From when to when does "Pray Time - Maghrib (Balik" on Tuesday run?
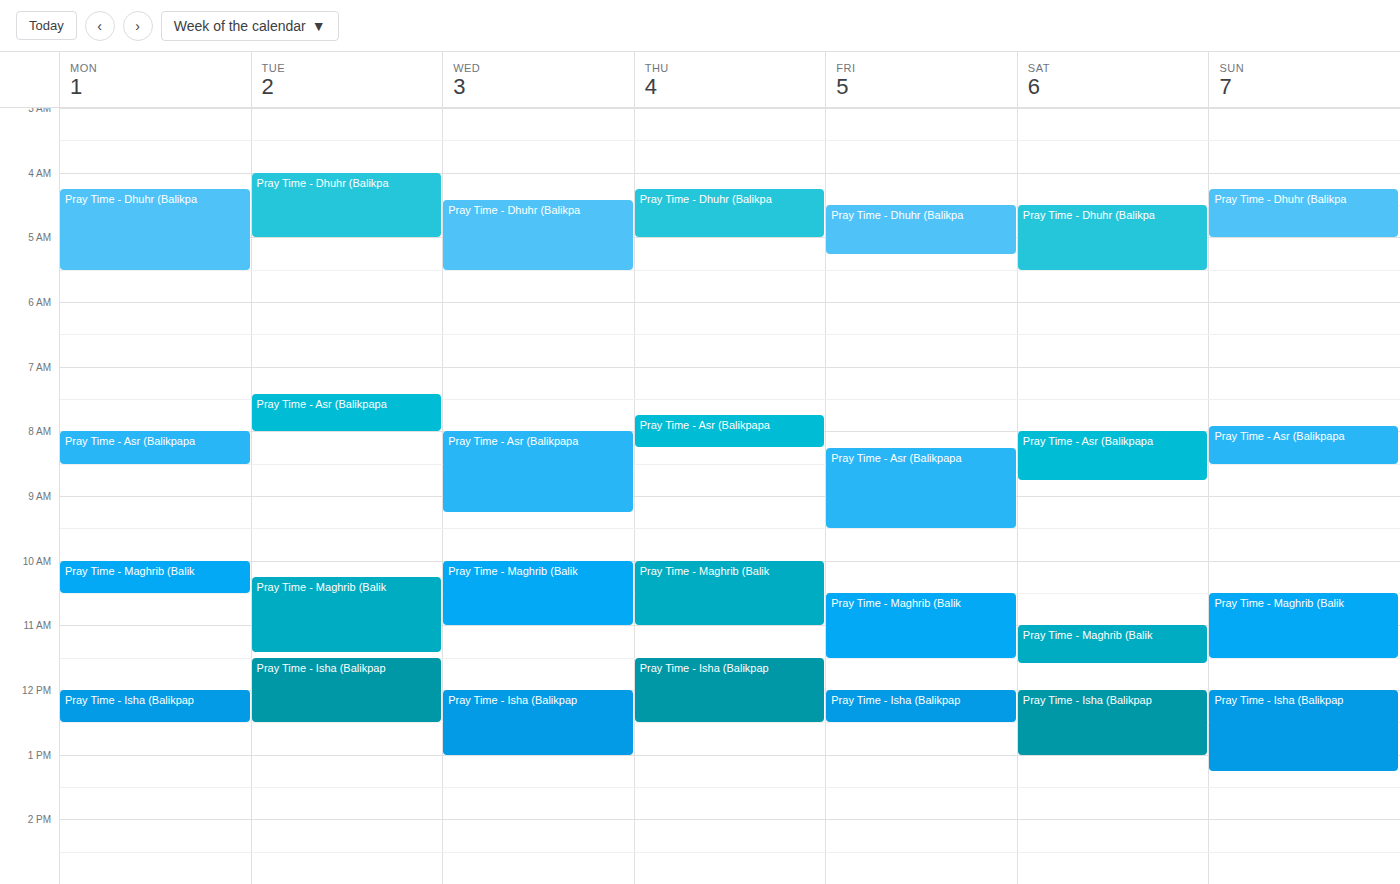
10:15 AM to 11:25 AM